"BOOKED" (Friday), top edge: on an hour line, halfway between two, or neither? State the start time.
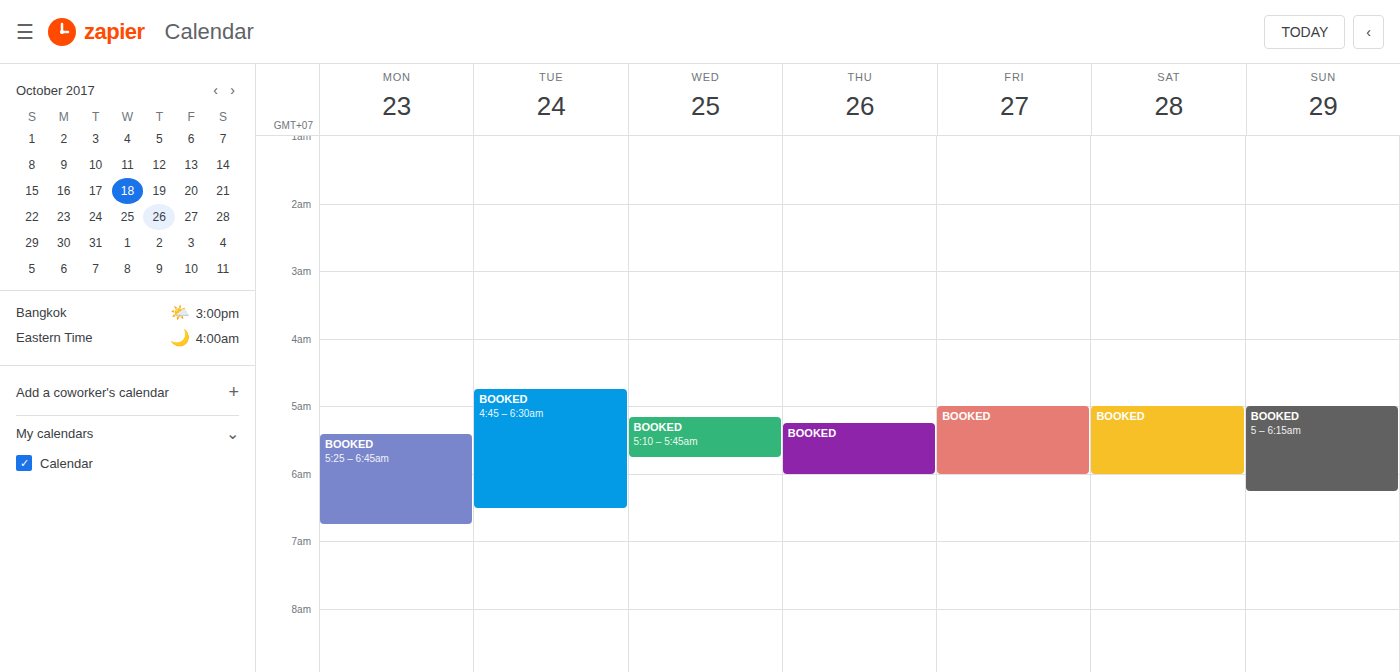
5:00 AM -- exactly on the 5 AM line.